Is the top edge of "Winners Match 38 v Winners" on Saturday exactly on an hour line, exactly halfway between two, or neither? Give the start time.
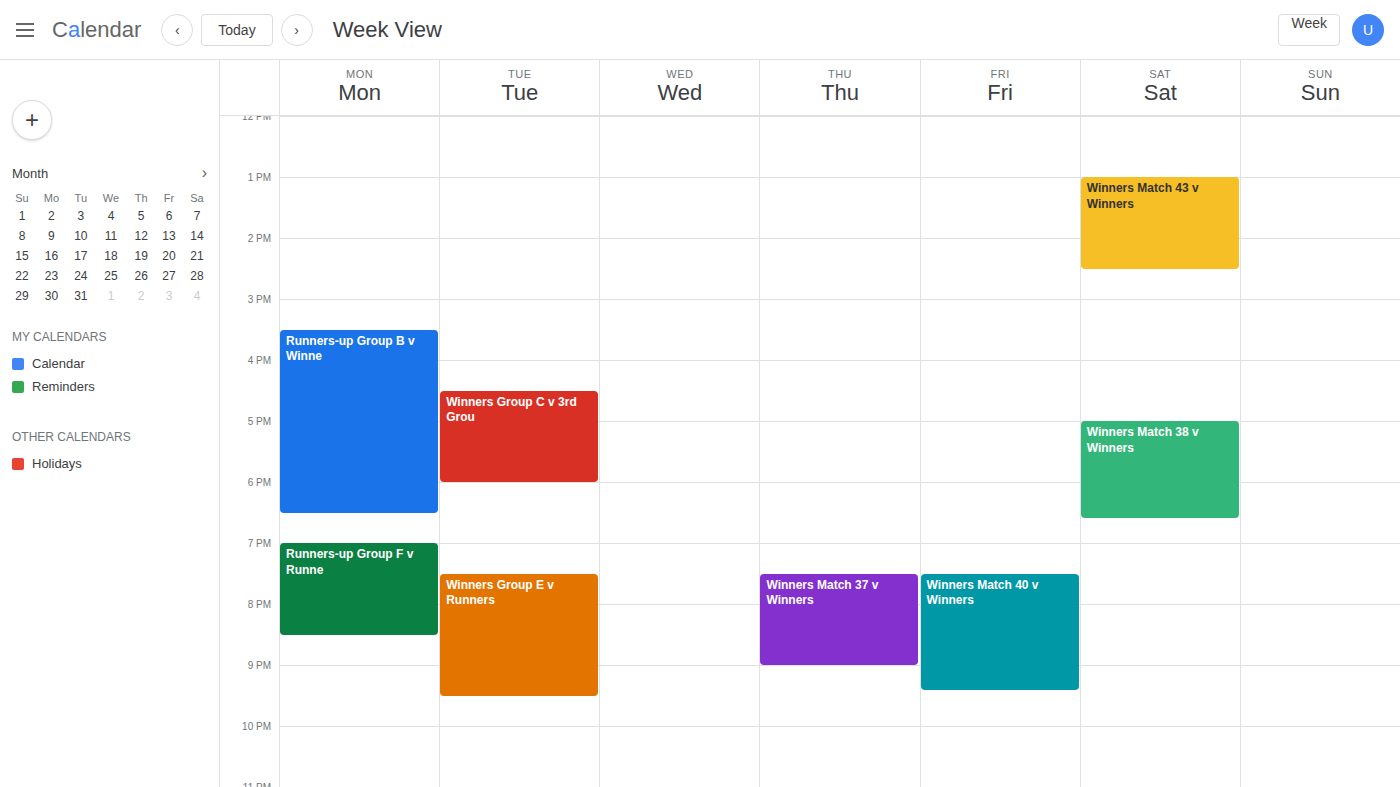
5:00 PM -- exactly on the 5 PM line.